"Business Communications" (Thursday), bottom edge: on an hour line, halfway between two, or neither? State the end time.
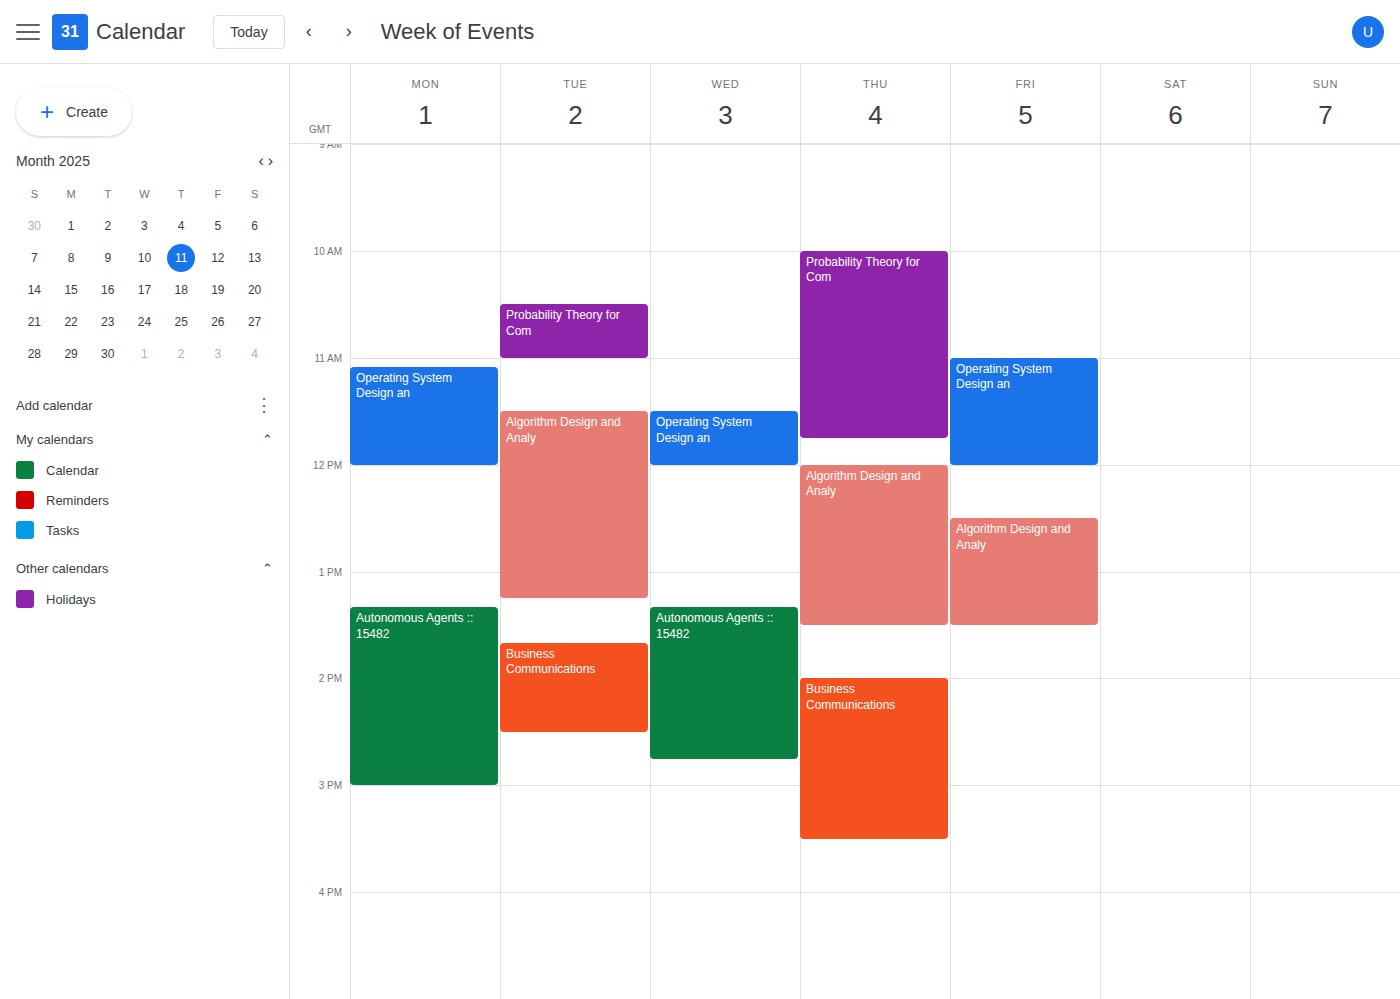
3:30 PM -- halfway between the 3 PM and 4 PM lines.